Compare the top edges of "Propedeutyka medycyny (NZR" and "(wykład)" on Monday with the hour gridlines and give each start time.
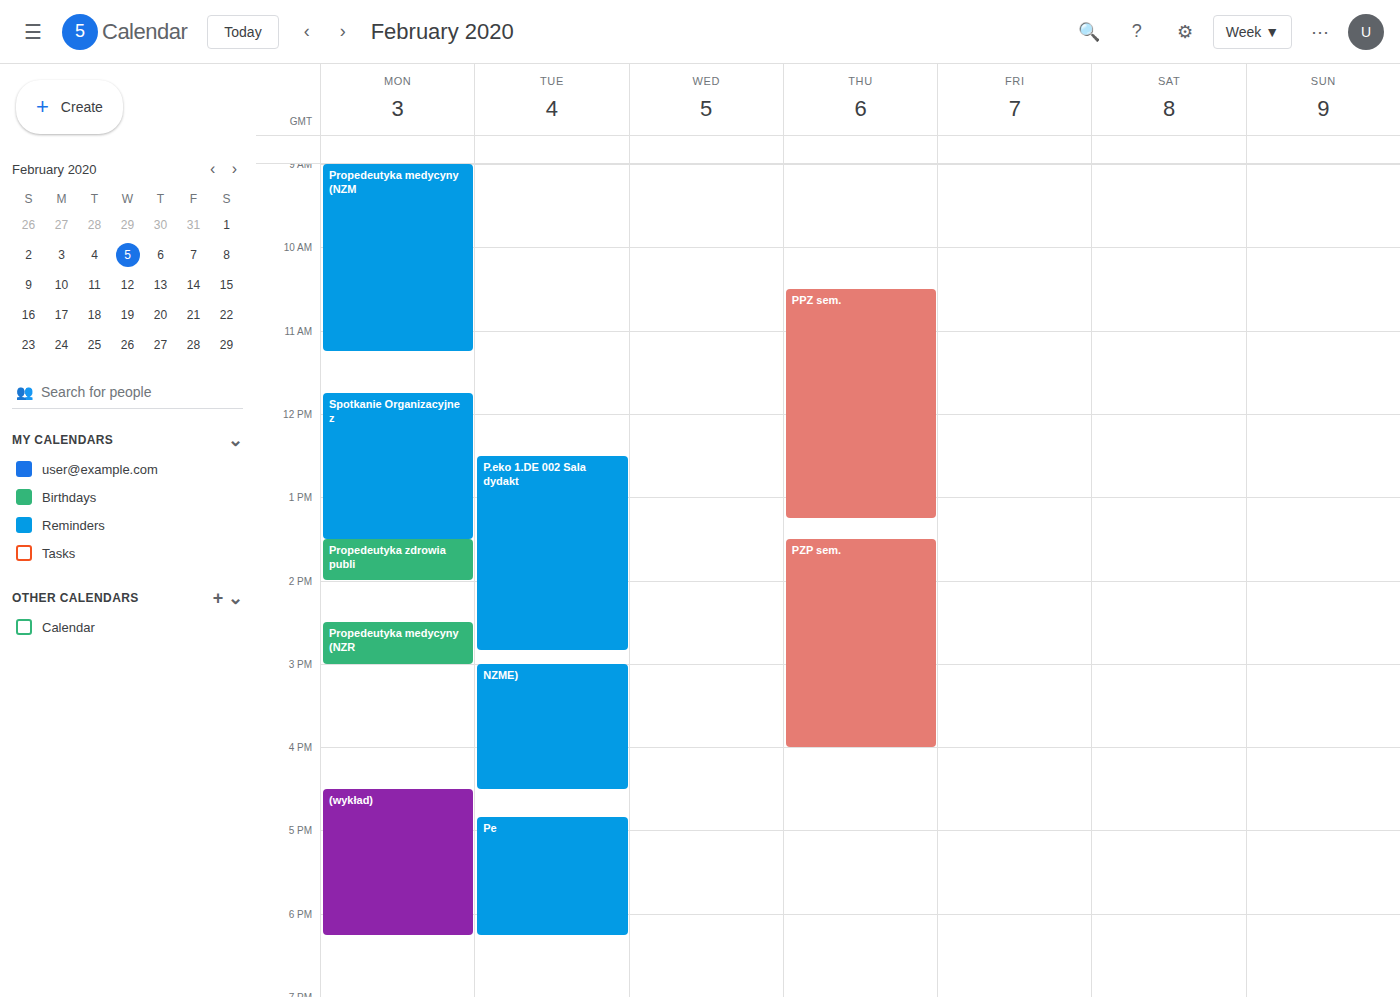
"Propedeutyka medycyny (NZR": 2:30 PM, halfway between the 2 PM and 3 PM lines. "(wykład)": 4:30 PM, halfway between the 4 PM and 5 PM lines.